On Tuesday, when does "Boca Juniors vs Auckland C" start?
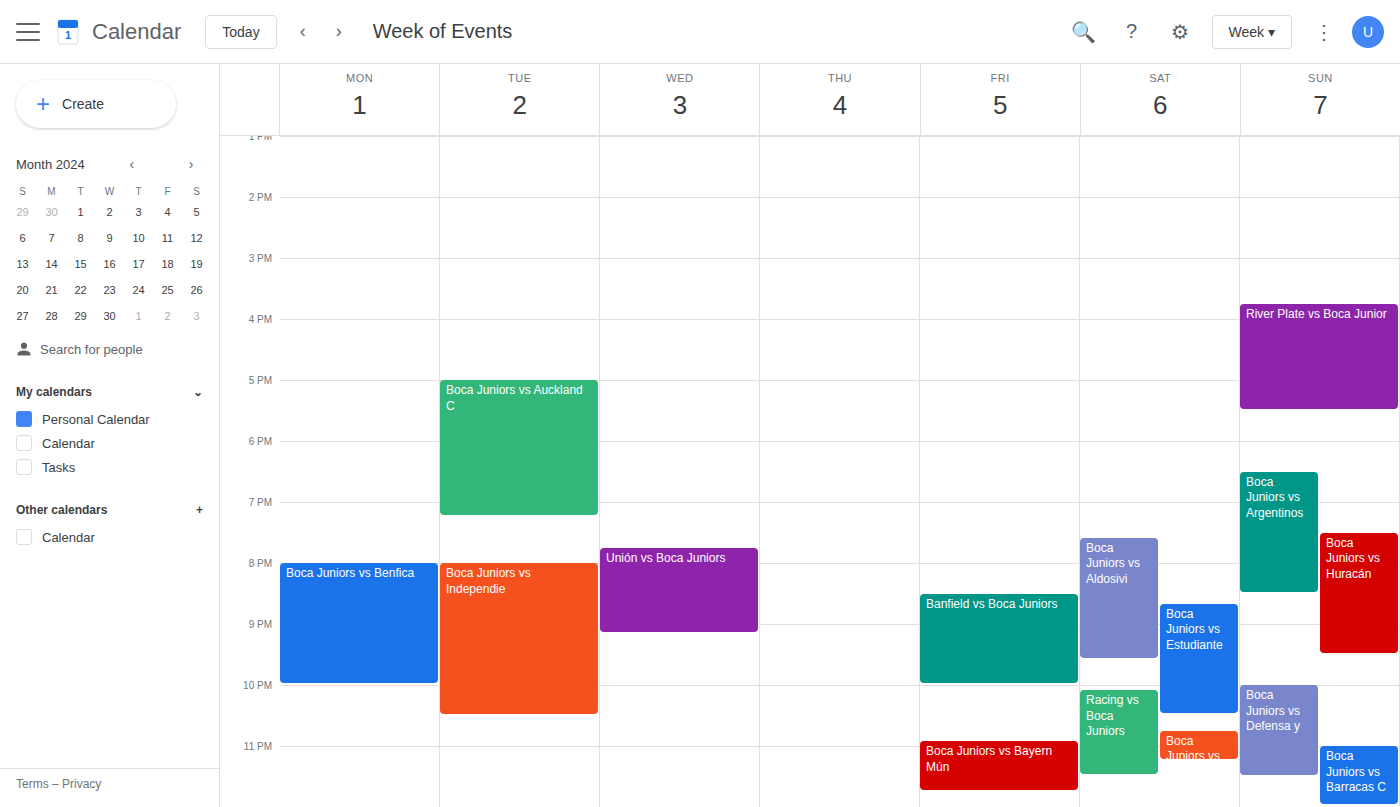
5:00 PM